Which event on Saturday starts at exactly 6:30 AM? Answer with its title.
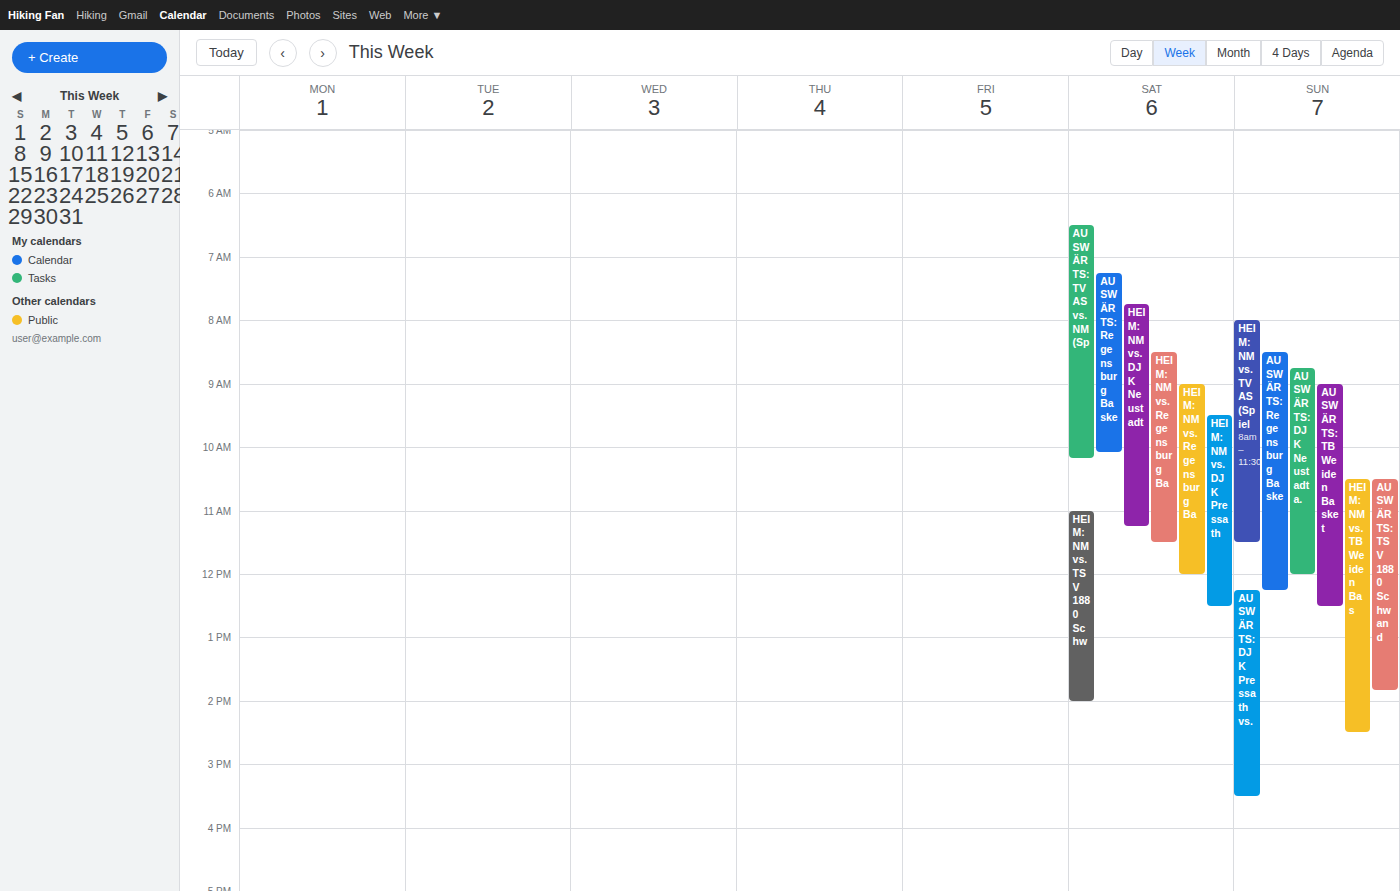
"AUSWÄRTS: TV AS vs. NM (Sp"